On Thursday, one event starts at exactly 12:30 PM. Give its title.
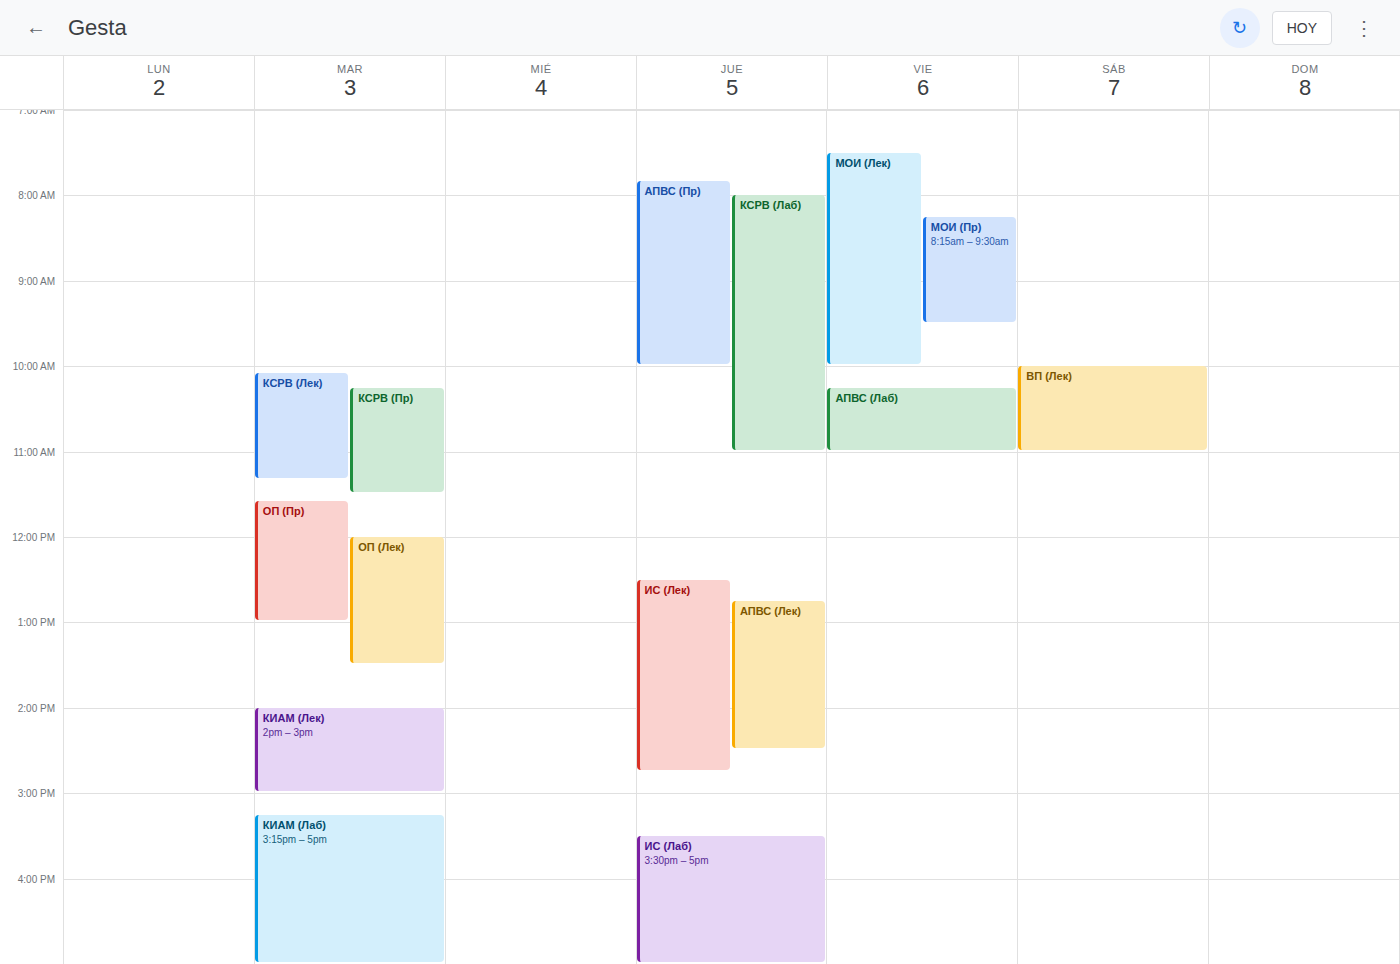
"ИС (Лек)"